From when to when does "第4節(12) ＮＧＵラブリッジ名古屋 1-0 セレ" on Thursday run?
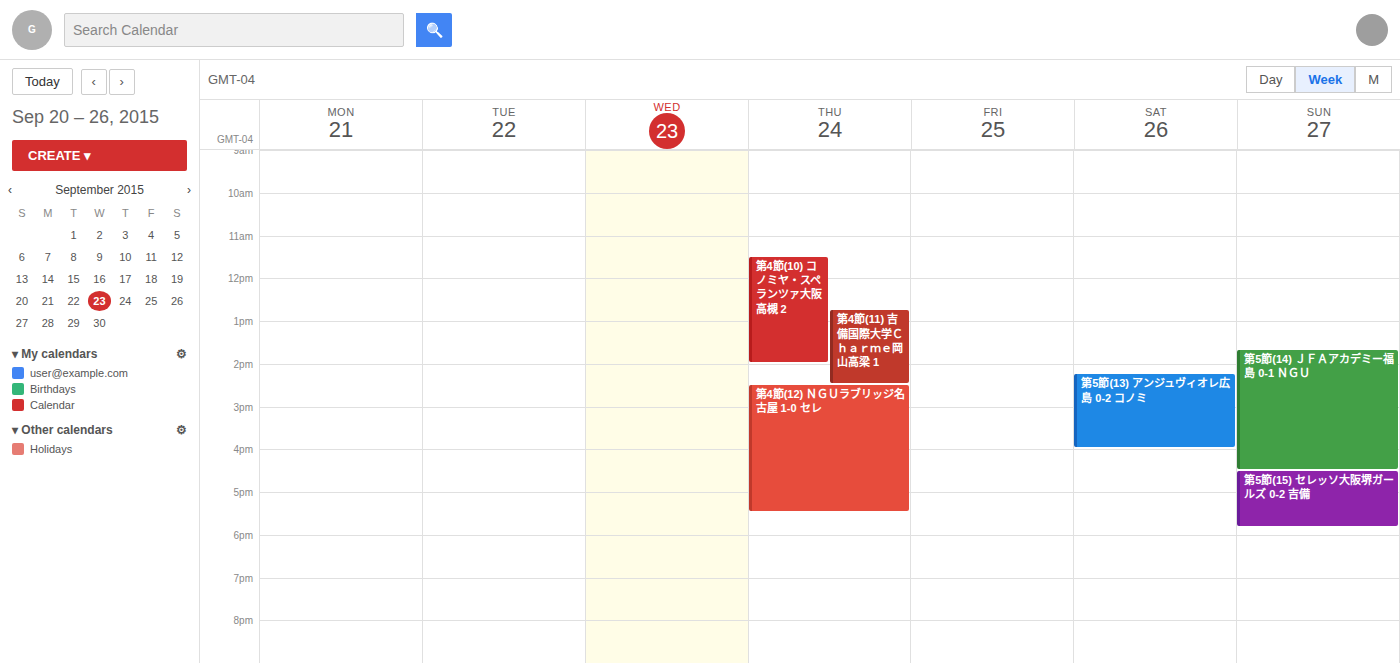
2:30 PM to 5:30 PM